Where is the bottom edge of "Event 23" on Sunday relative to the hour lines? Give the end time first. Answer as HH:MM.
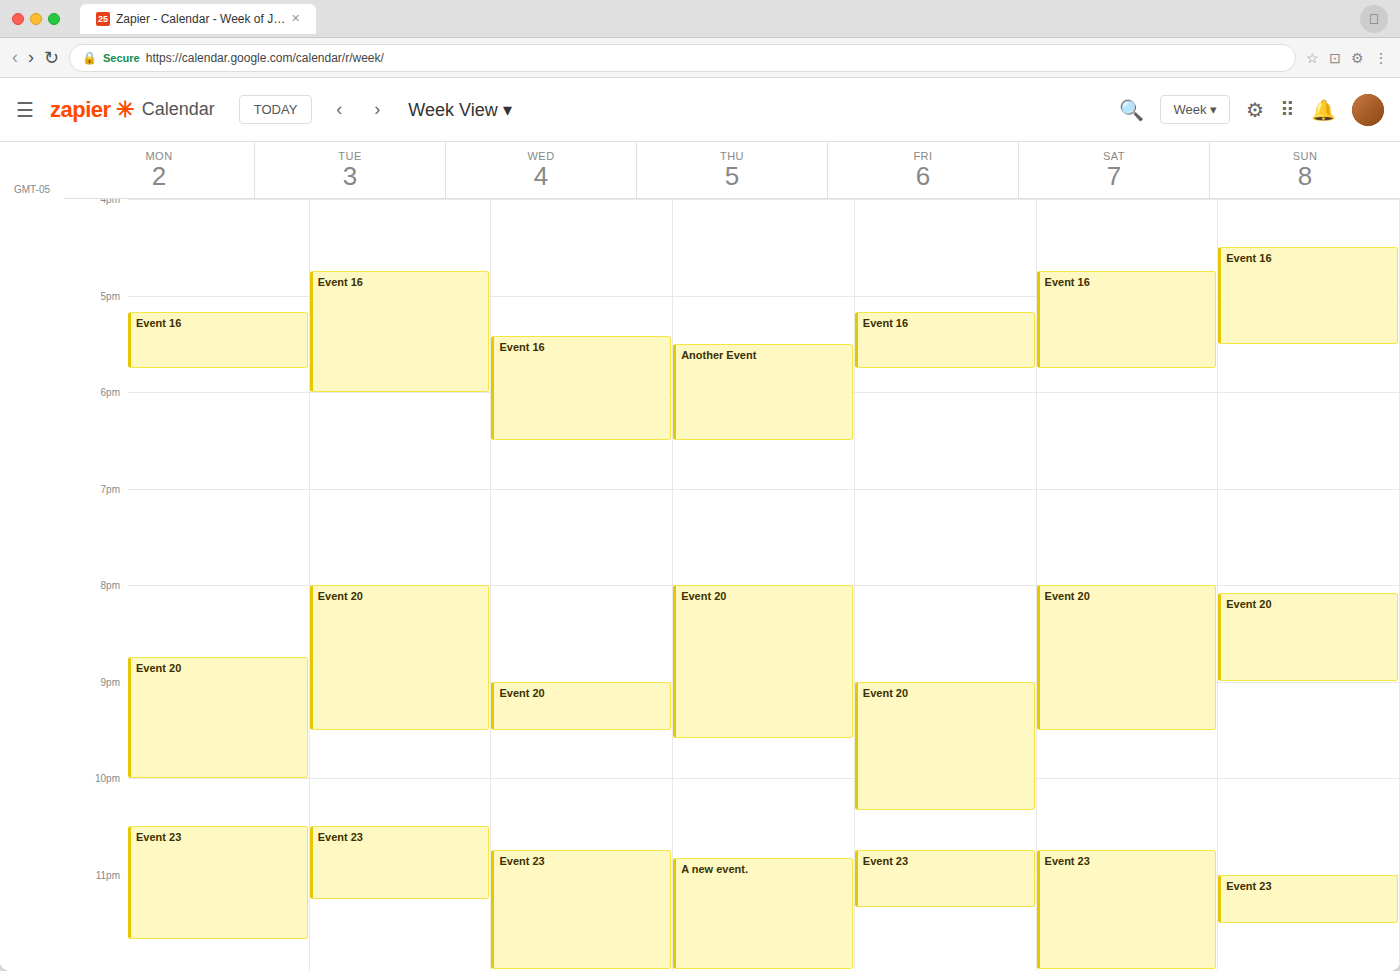
23:30 -- halfway between the 23:00 and 24:00 lines.